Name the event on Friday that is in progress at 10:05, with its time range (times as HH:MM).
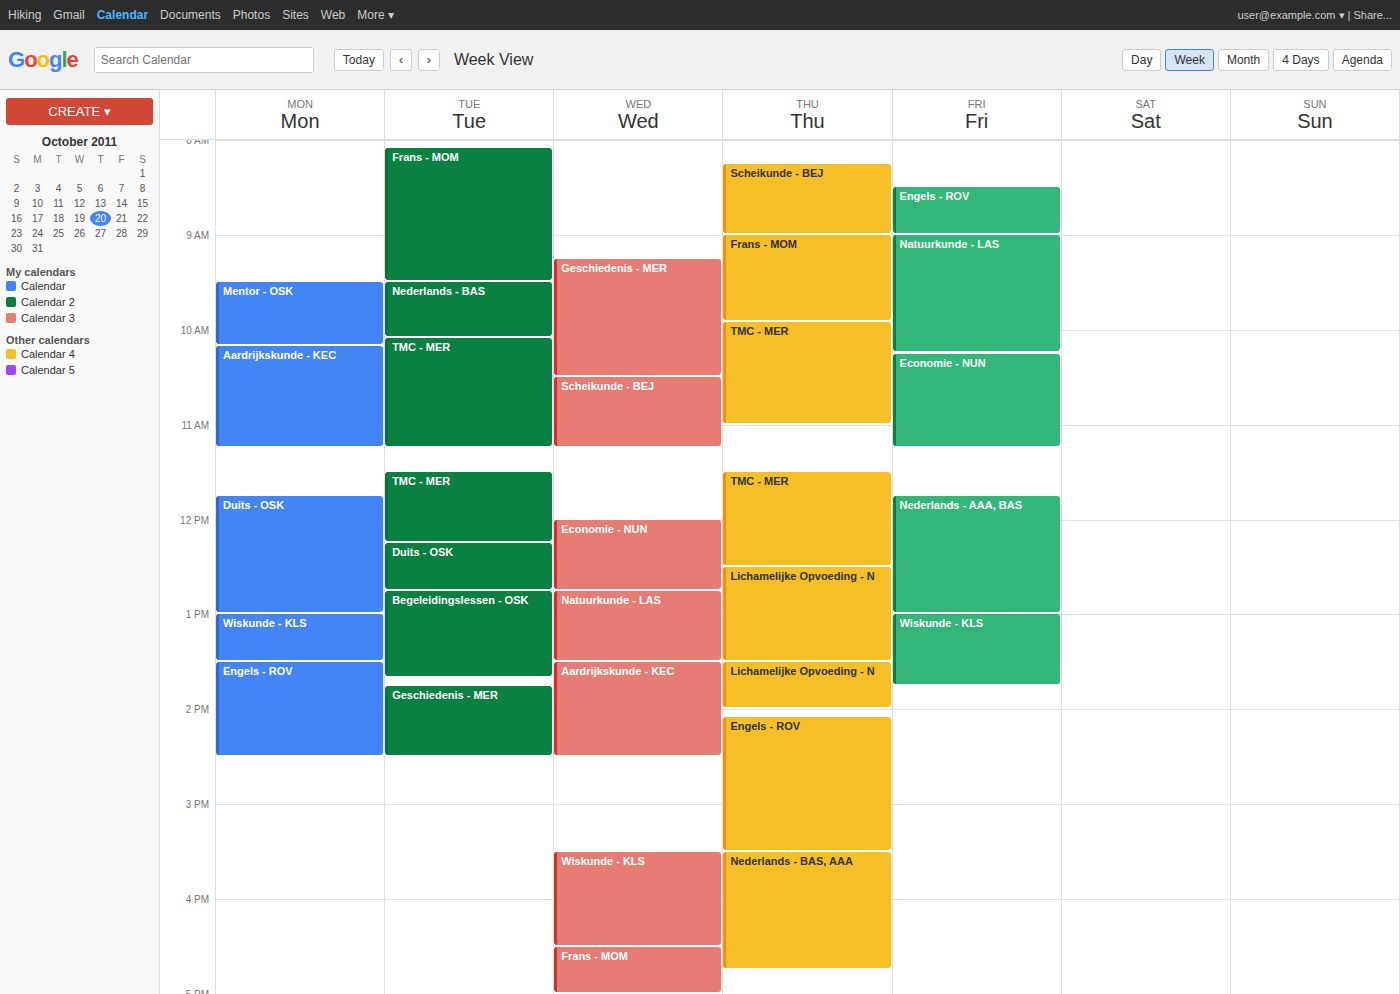
"Natuurkunde - LAS", 09:00 to 10:15